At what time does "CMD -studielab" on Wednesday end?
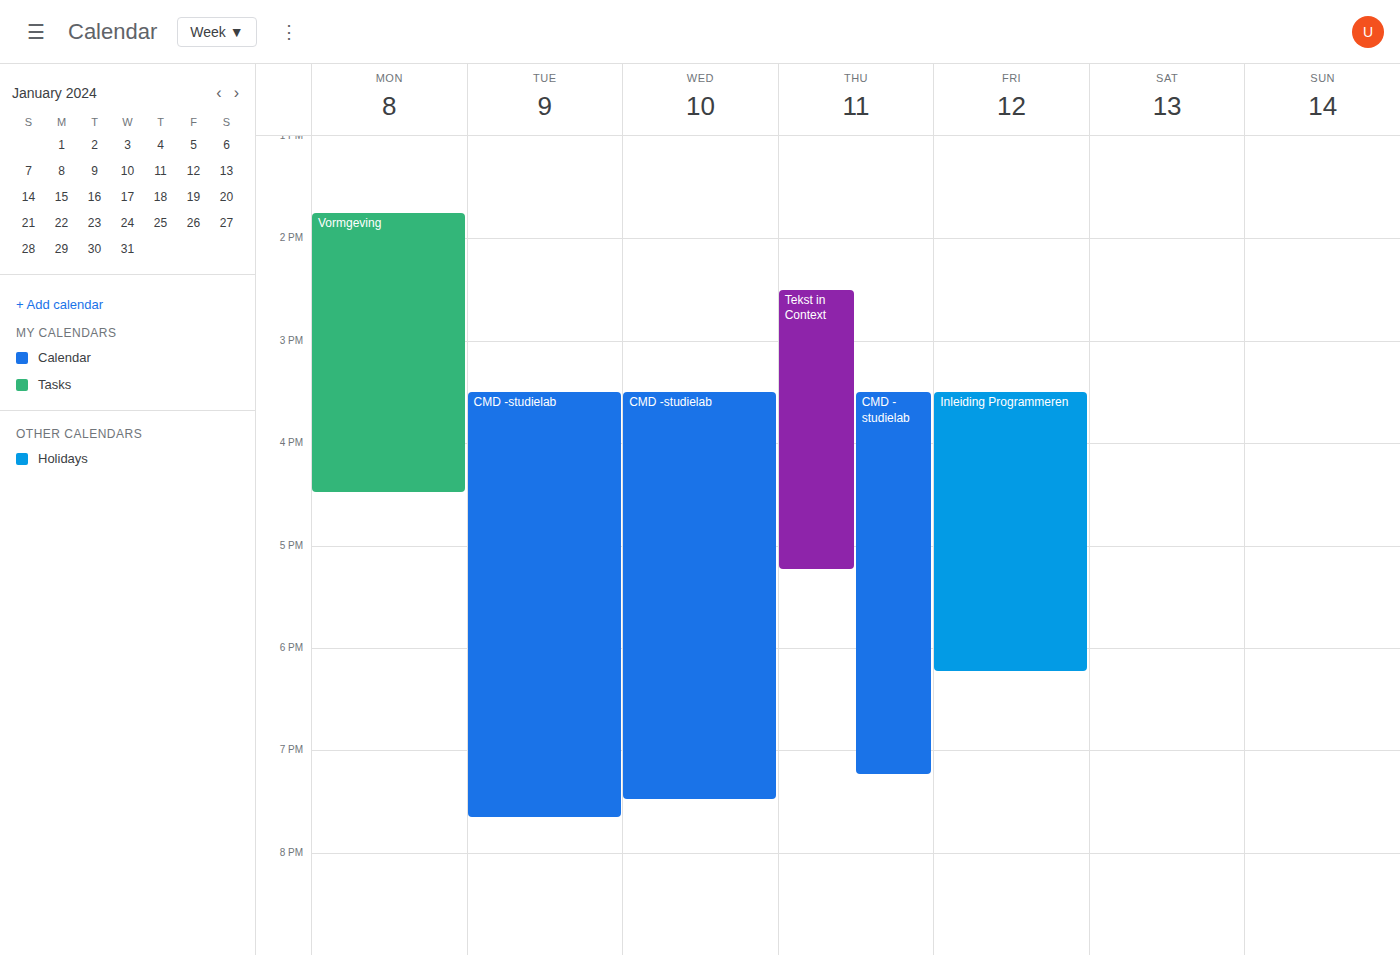
7:30 PM